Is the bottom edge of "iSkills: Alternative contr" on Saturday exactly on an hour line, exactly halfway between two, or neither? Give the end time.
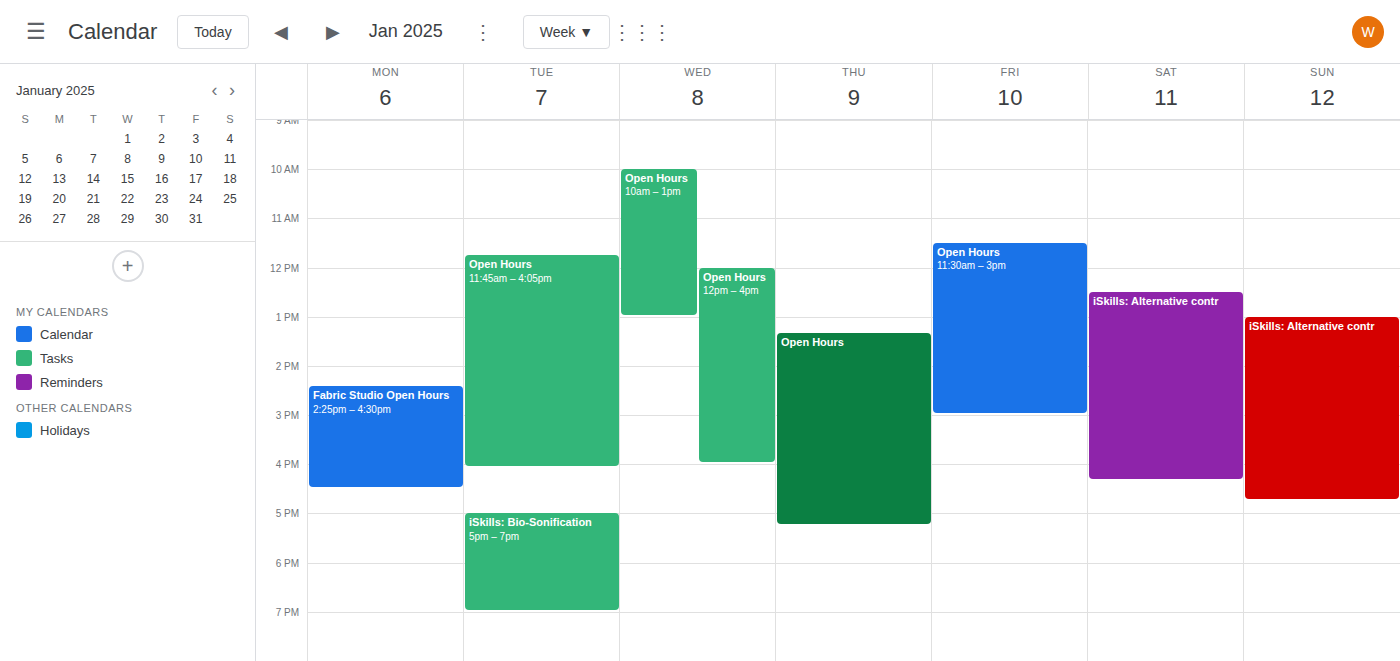
4:20 PM -- neither: 20 minutes below the 4 PM line and 40 minutes above the 5 PM line.